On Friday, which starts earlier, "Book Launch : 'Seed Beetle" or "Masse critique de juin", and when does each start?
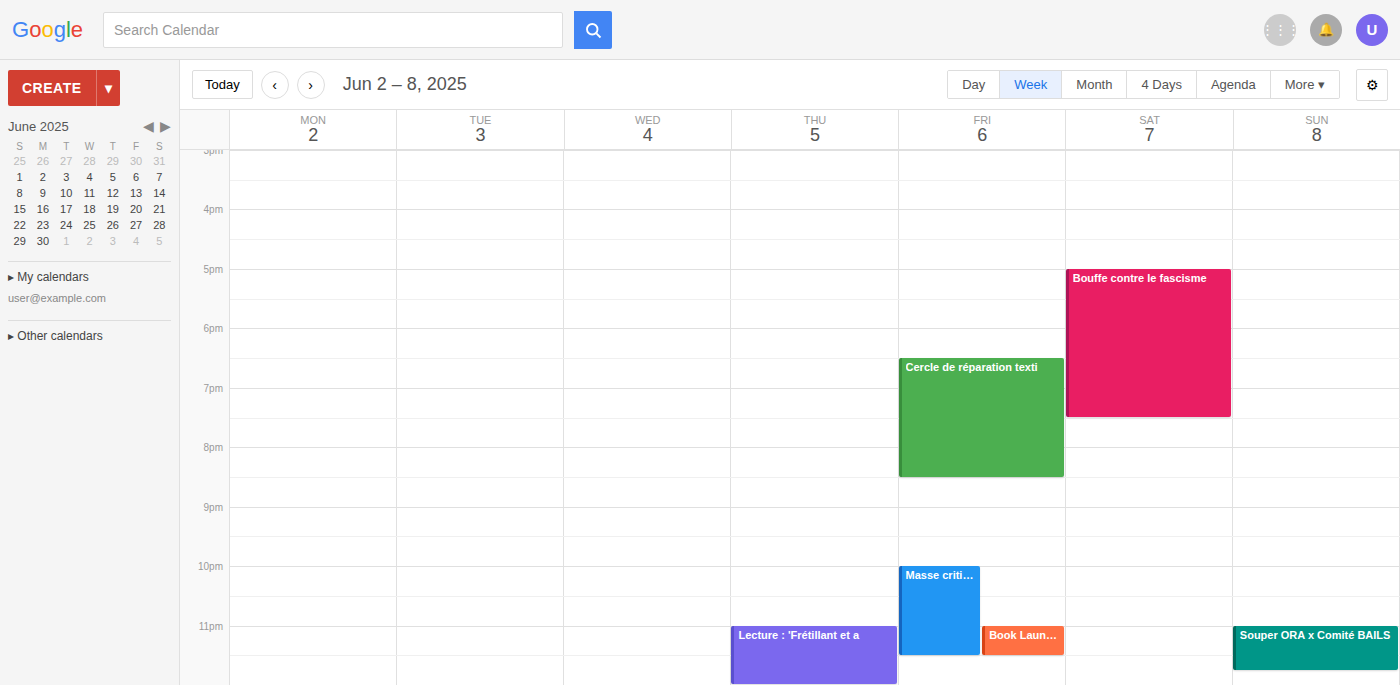
"Masse critique de juin" 10:00 PM; "Book Launch : 'Seed Beetle" 11:00 PM.